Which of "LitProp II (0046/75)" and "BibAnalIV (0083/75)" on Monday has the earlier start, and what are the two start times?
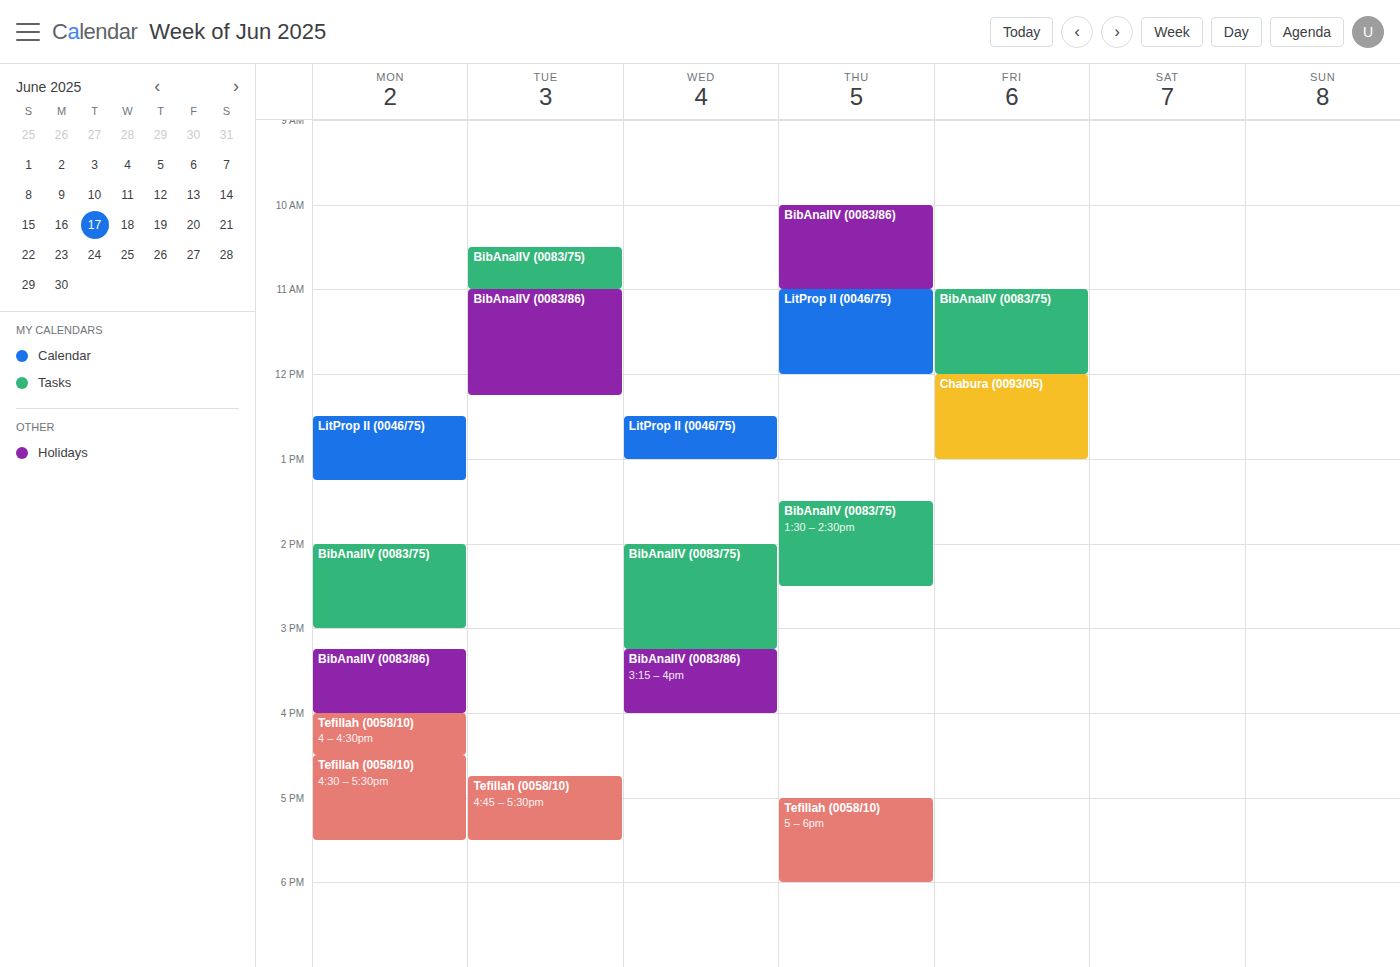
"LitProp II (0046/75)" 12:30 PM; "BibAnalIV (0083/75)" 2:00 PM.